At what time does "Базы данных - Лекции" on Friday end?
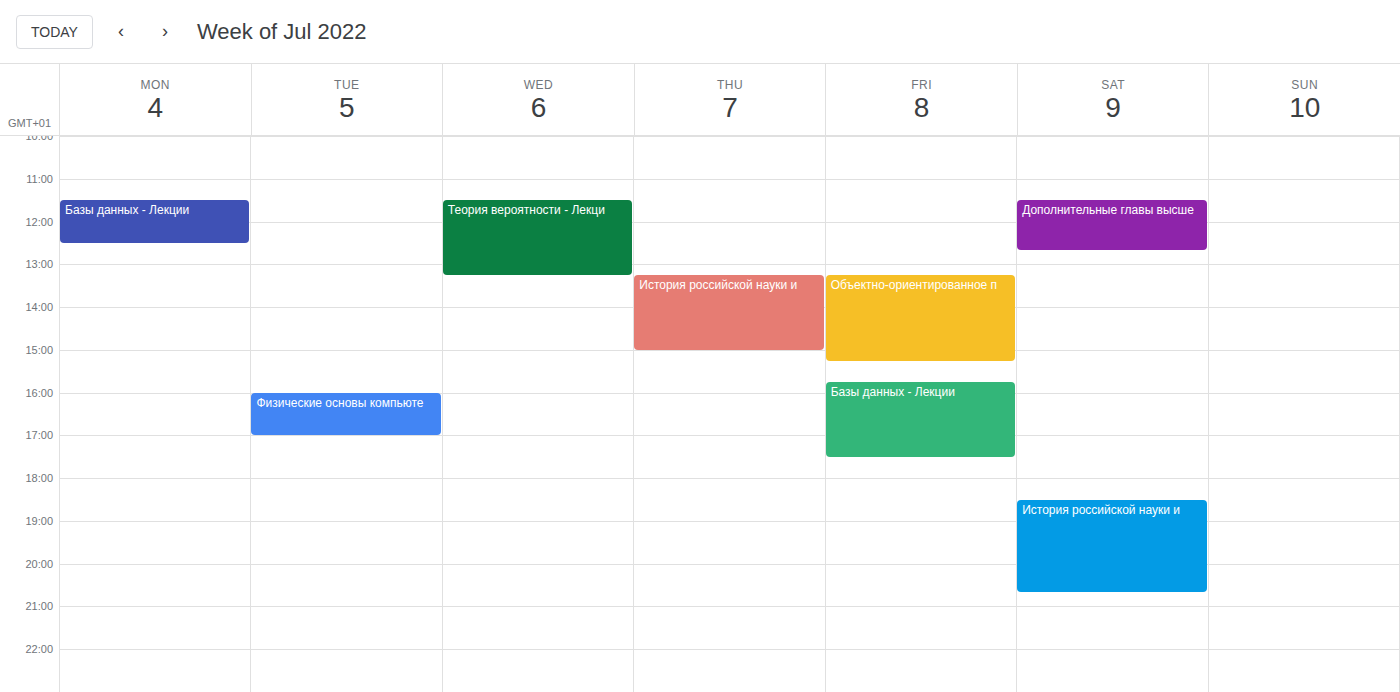
5:30 PM